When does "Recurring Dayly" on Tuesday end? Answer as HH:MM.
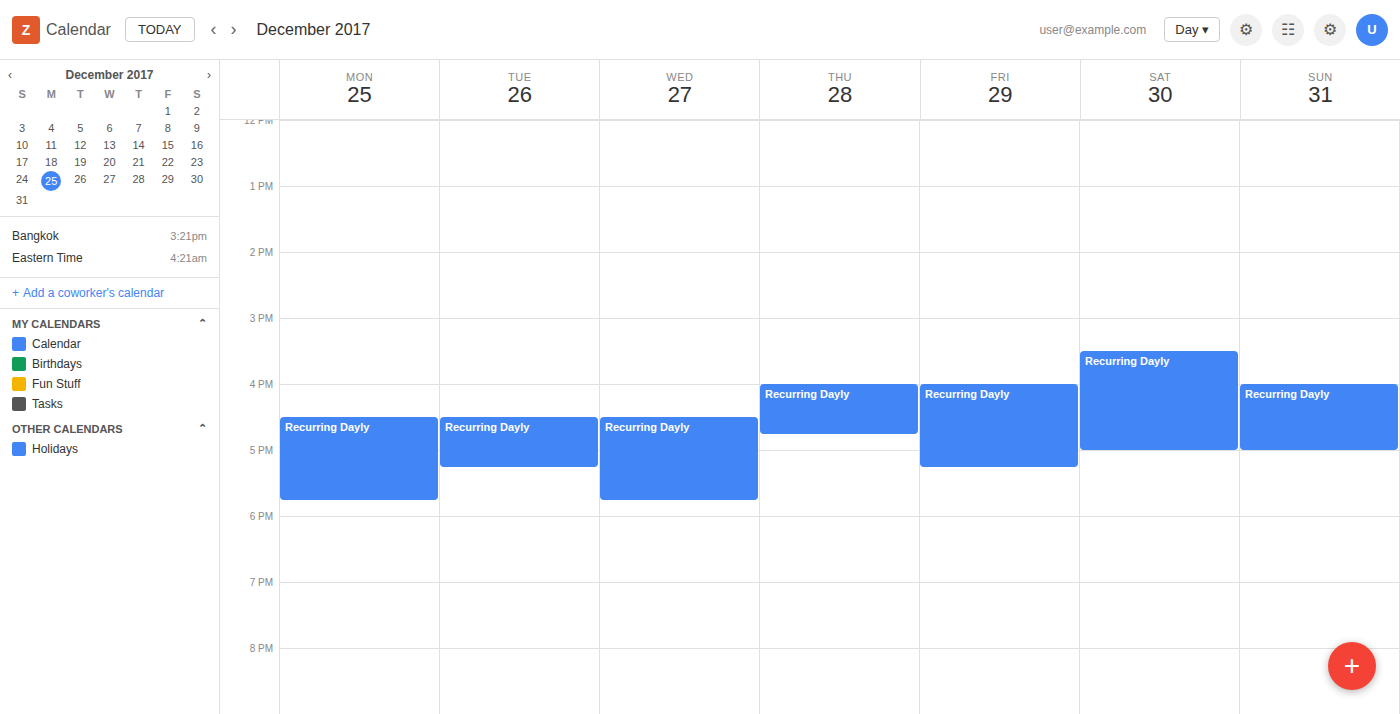
17:15